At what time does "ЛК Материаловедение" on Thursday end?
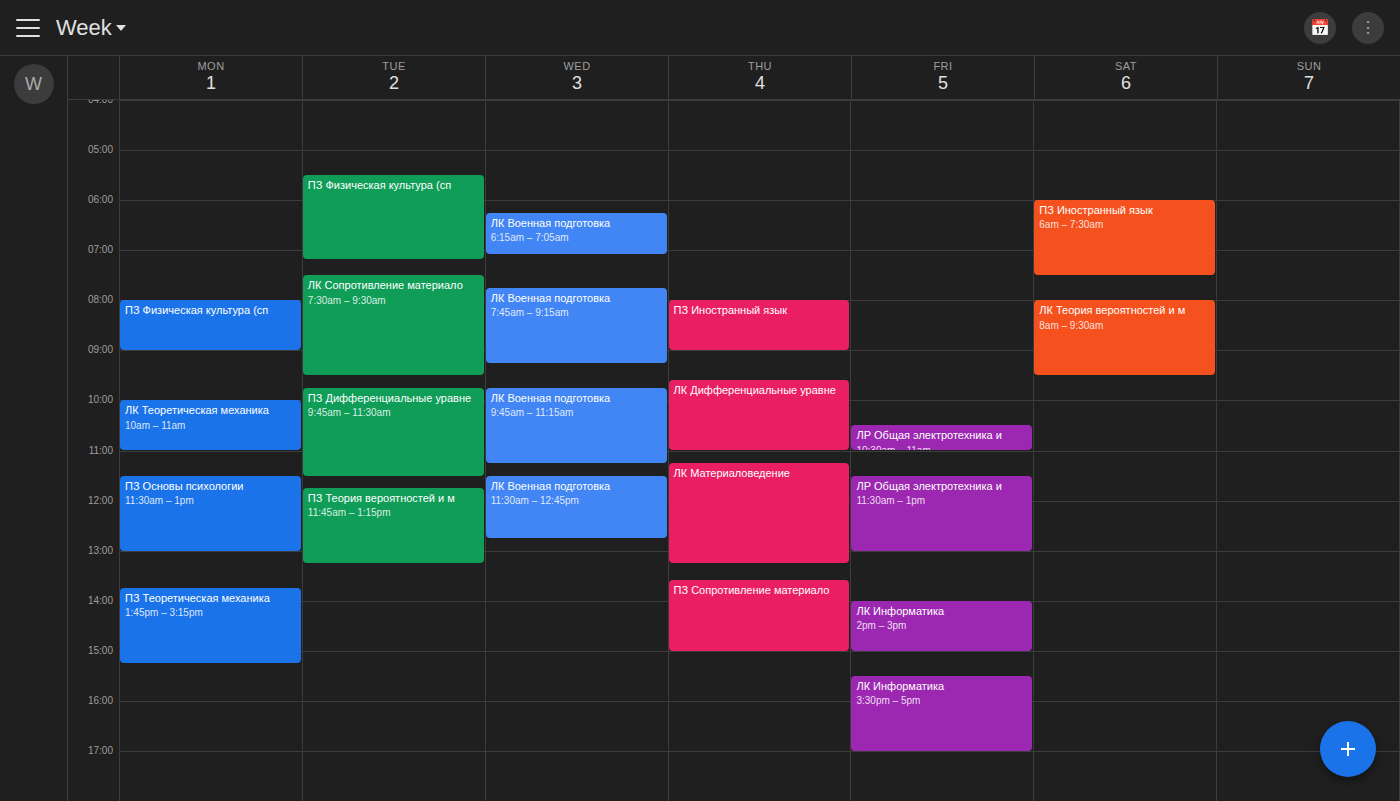
1:15 PM